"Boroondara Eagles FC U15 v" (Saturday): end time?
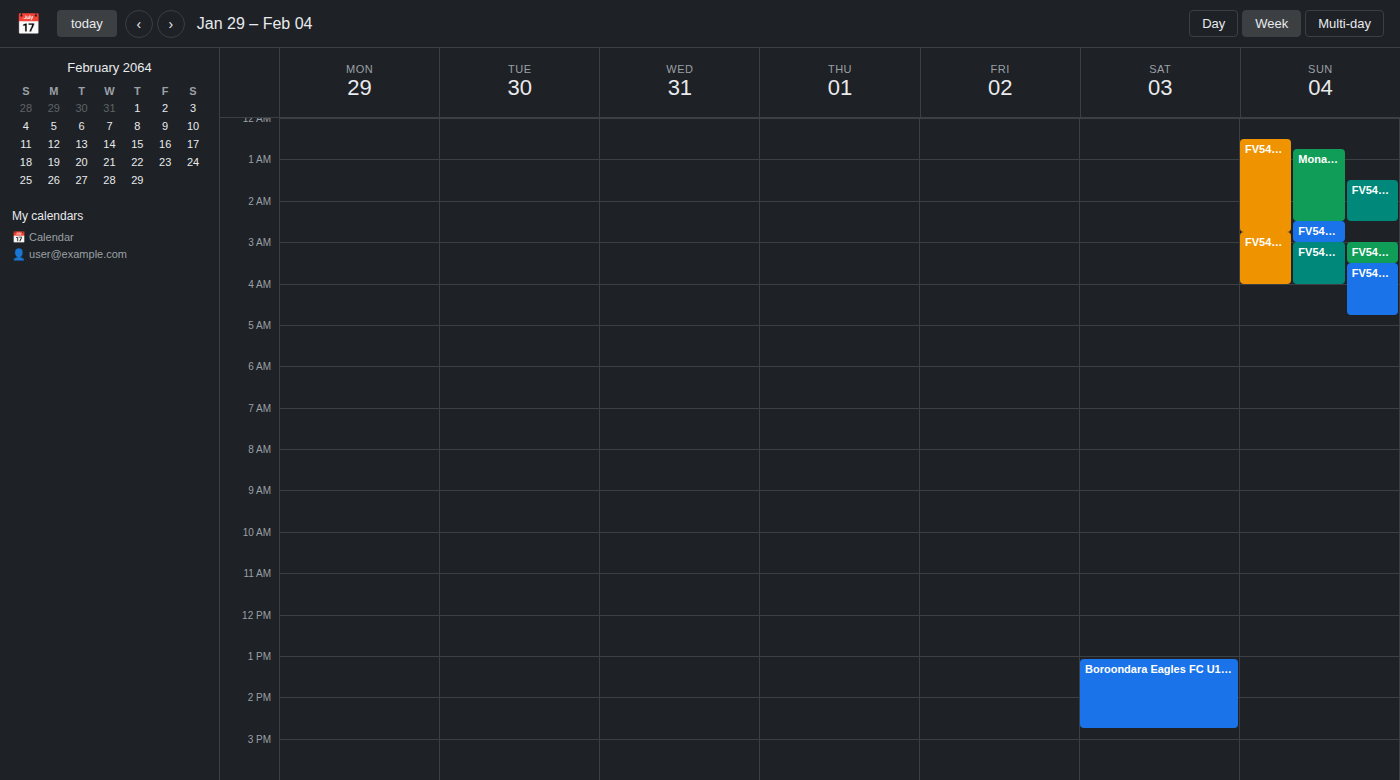
2:45 PM